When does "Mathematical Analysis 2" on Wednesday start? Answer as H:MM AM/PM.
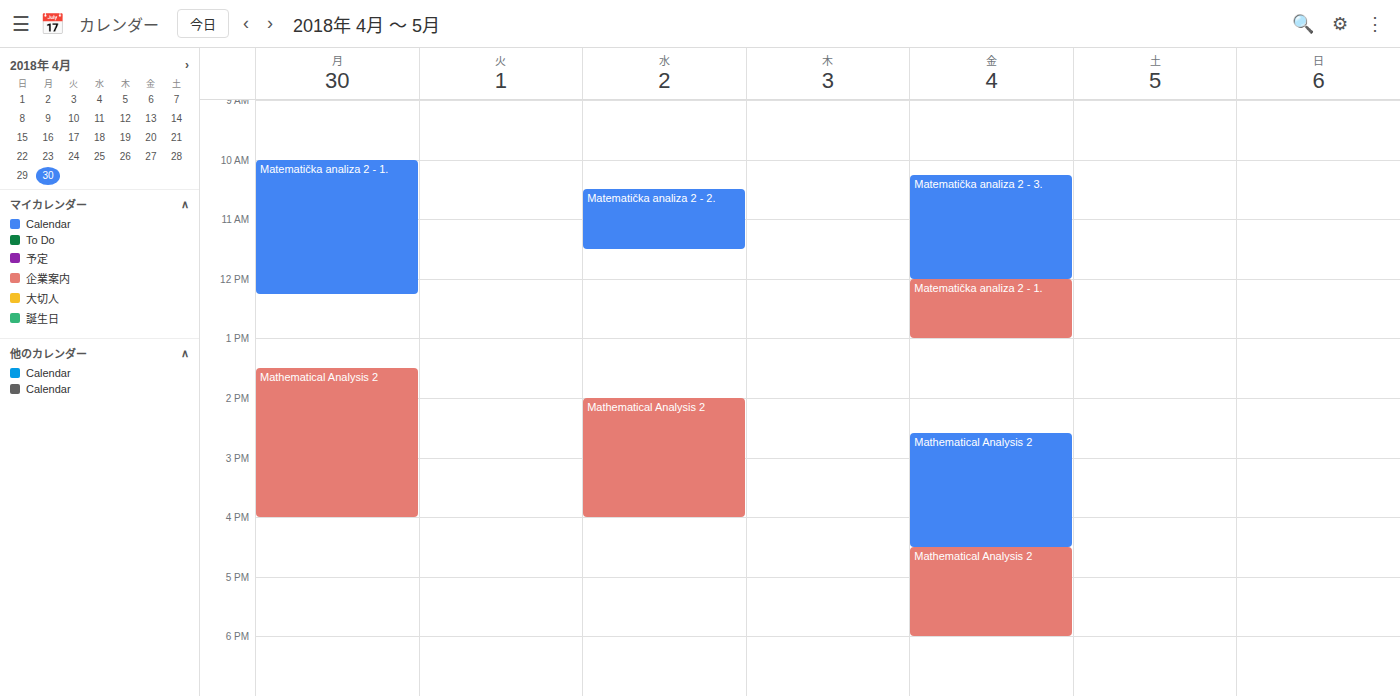
2:00 PM